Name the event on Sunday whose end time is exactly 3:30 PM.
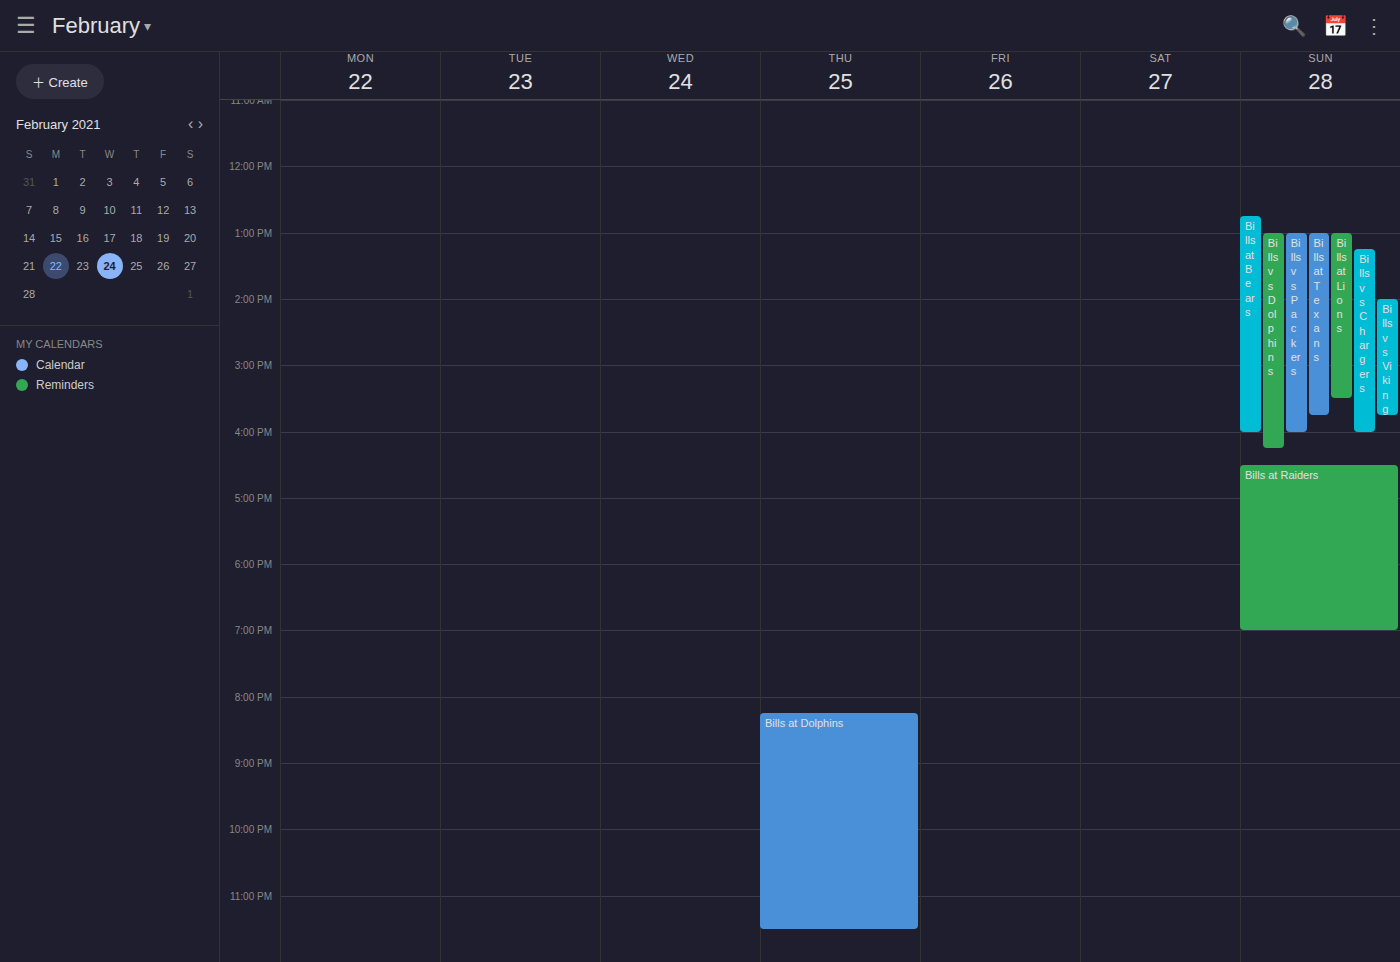
"Bills at Lions"